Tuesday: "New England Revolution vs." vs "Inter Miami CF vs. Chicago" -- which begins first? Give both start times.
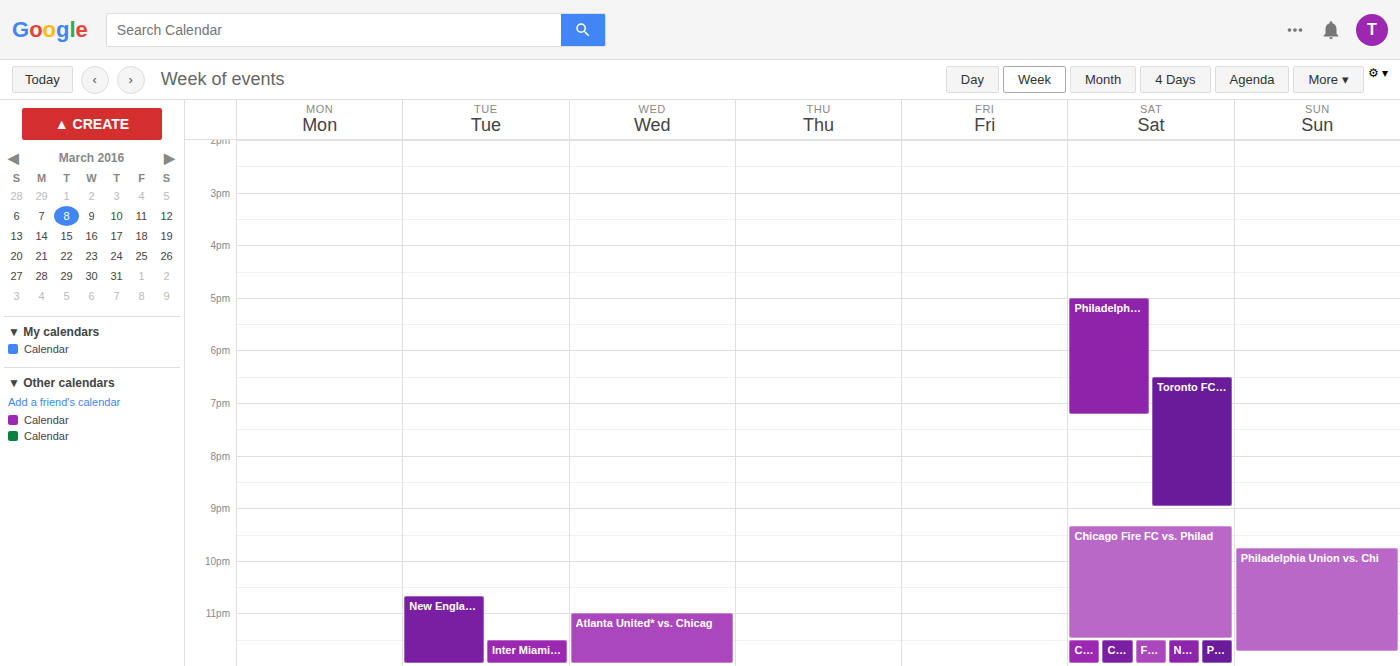
"New England Revolution vs." 10:40 PM; "Inter Miami CF vs. Chicago" 11:30 PM.